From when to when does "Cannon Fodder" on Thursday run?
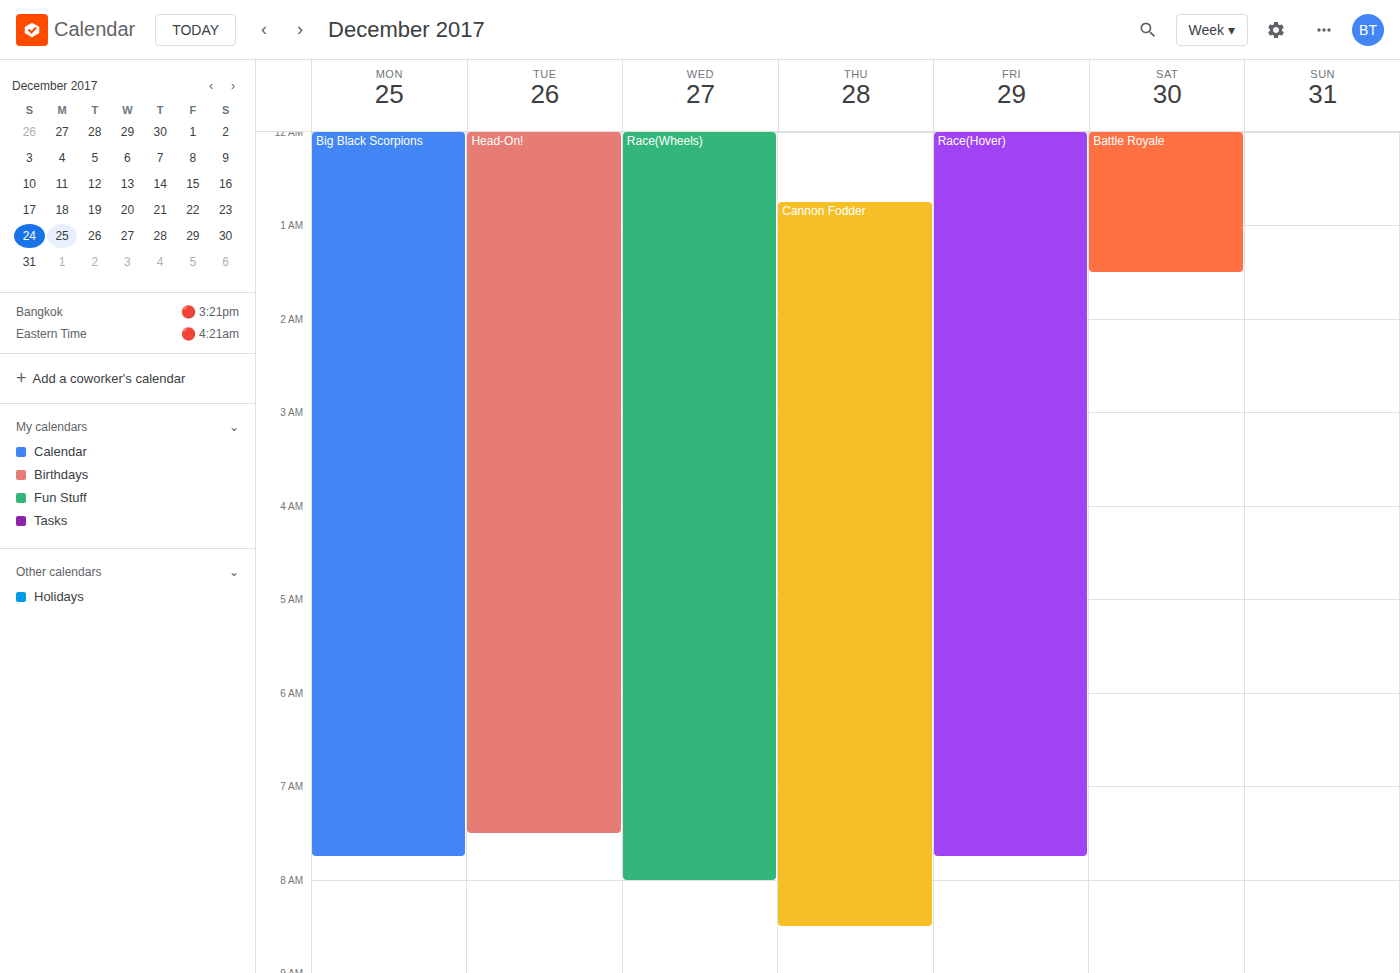
12:45 AM to 8:30 AM